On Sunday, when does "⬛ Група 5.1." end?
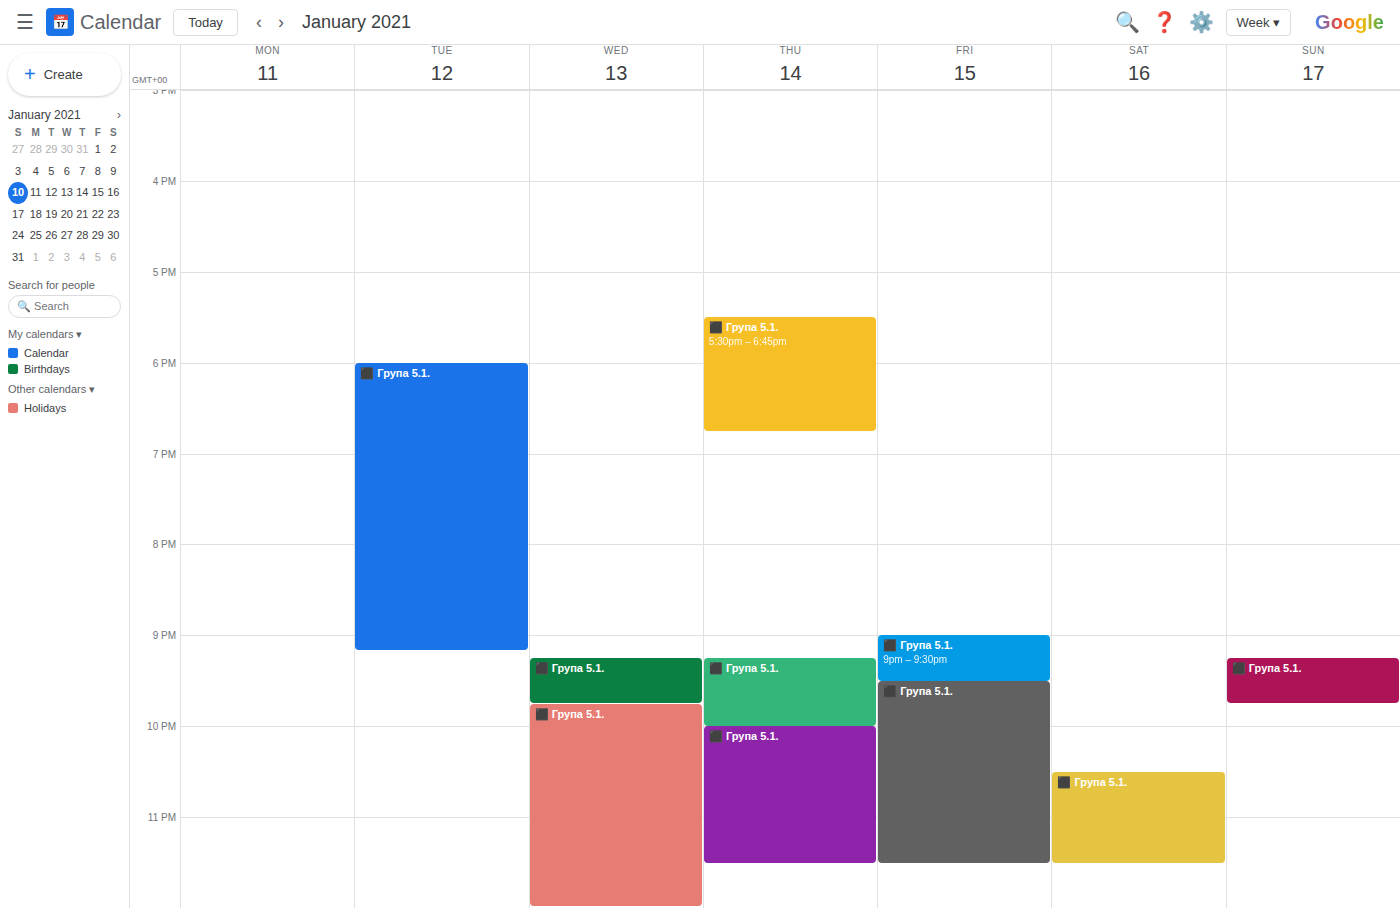
9:45 PM